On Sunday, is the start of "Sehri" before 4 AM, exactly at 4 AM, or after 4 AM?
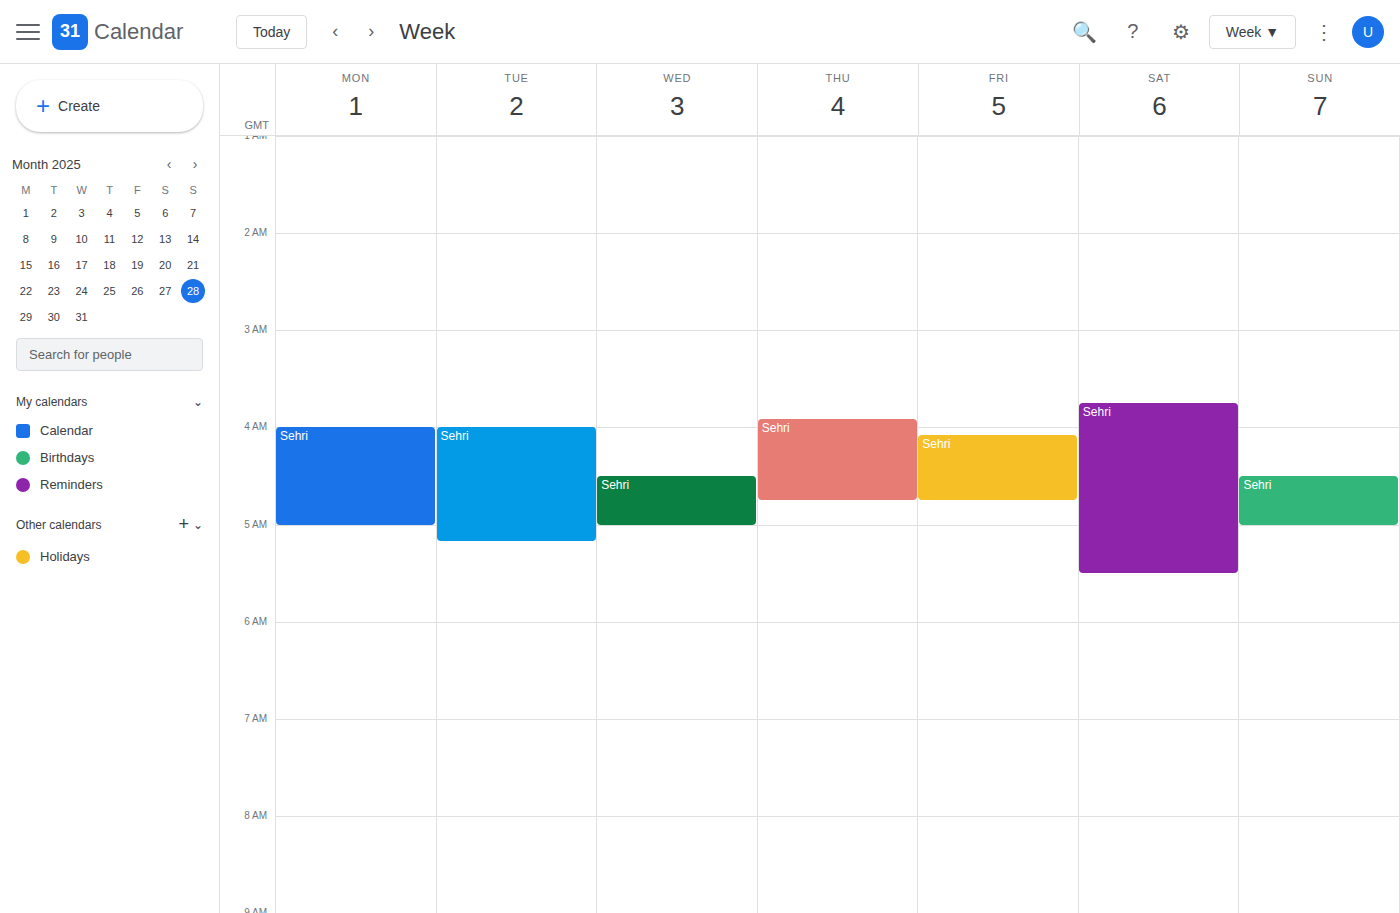
4:30 AM -- after 4 AM, 30 minutes below the 4 AM line.